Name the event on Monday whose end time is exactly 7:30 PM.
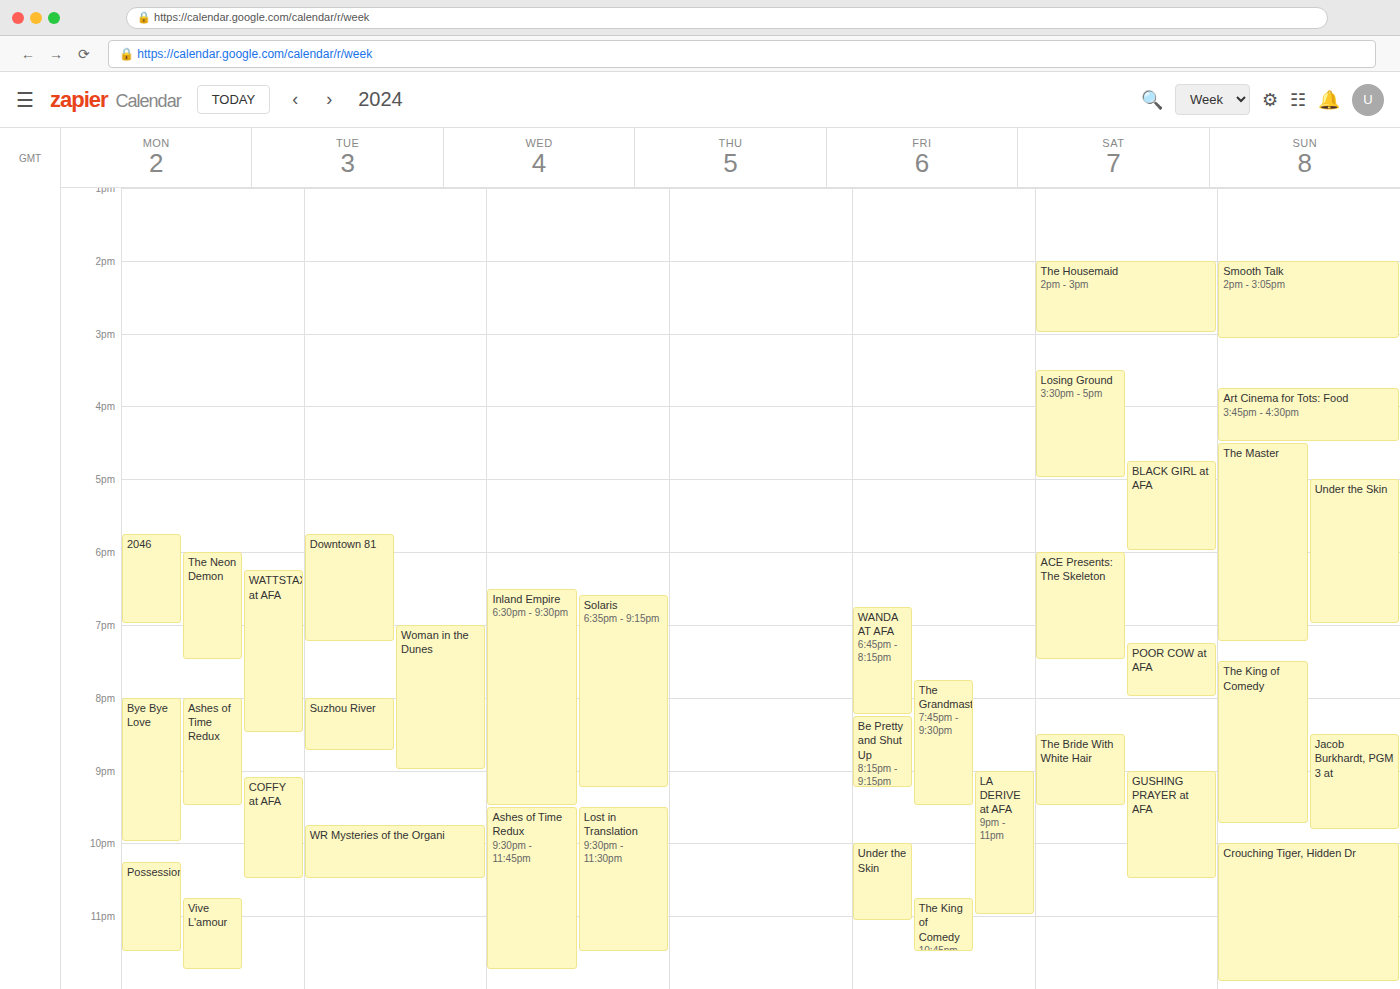
"The Neon Demon"